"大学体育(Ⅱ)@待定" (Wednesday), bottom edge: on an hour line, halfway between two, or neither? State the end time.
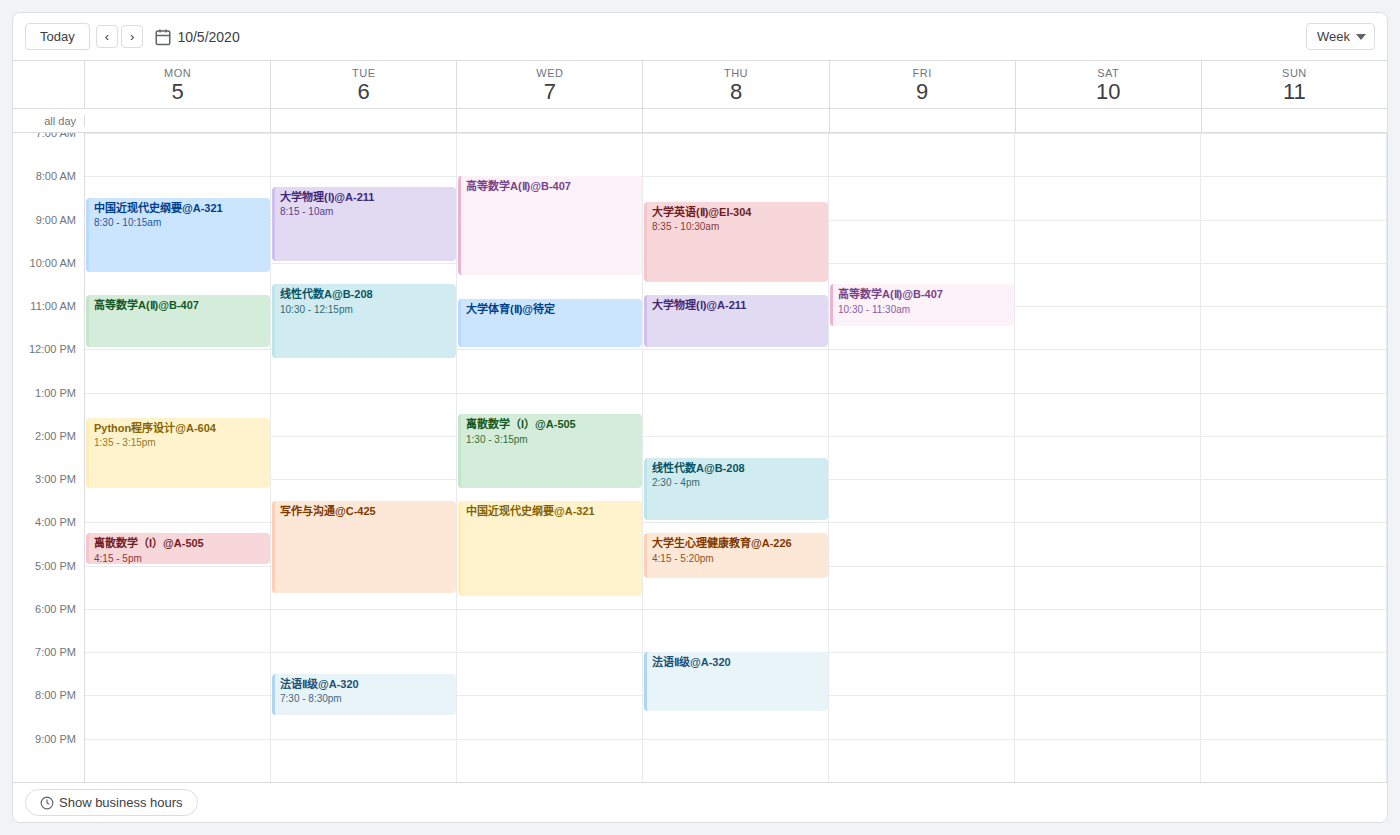
12:00 PM -- exactly on the 12 PM line.